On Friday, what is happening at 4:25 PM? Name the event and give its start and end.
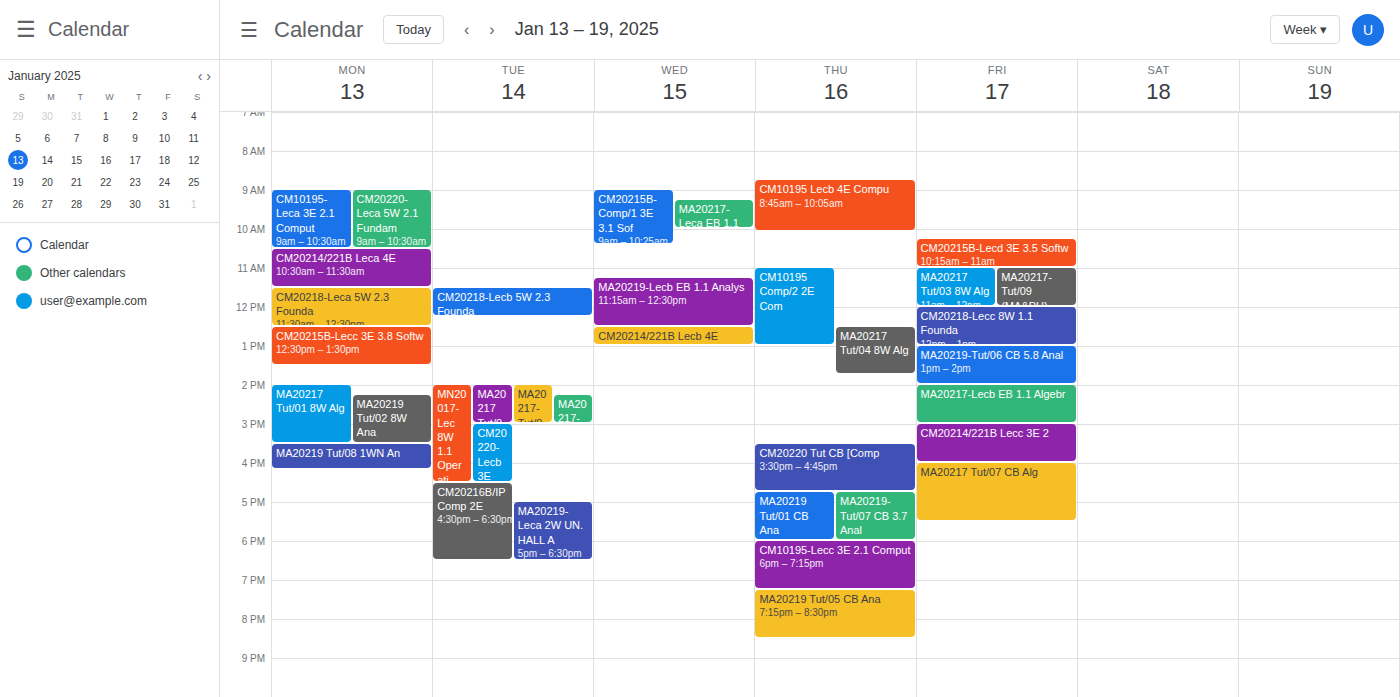
"MA20217 Tut/07 CB Alg", 4:00 PM to 5:30 PM